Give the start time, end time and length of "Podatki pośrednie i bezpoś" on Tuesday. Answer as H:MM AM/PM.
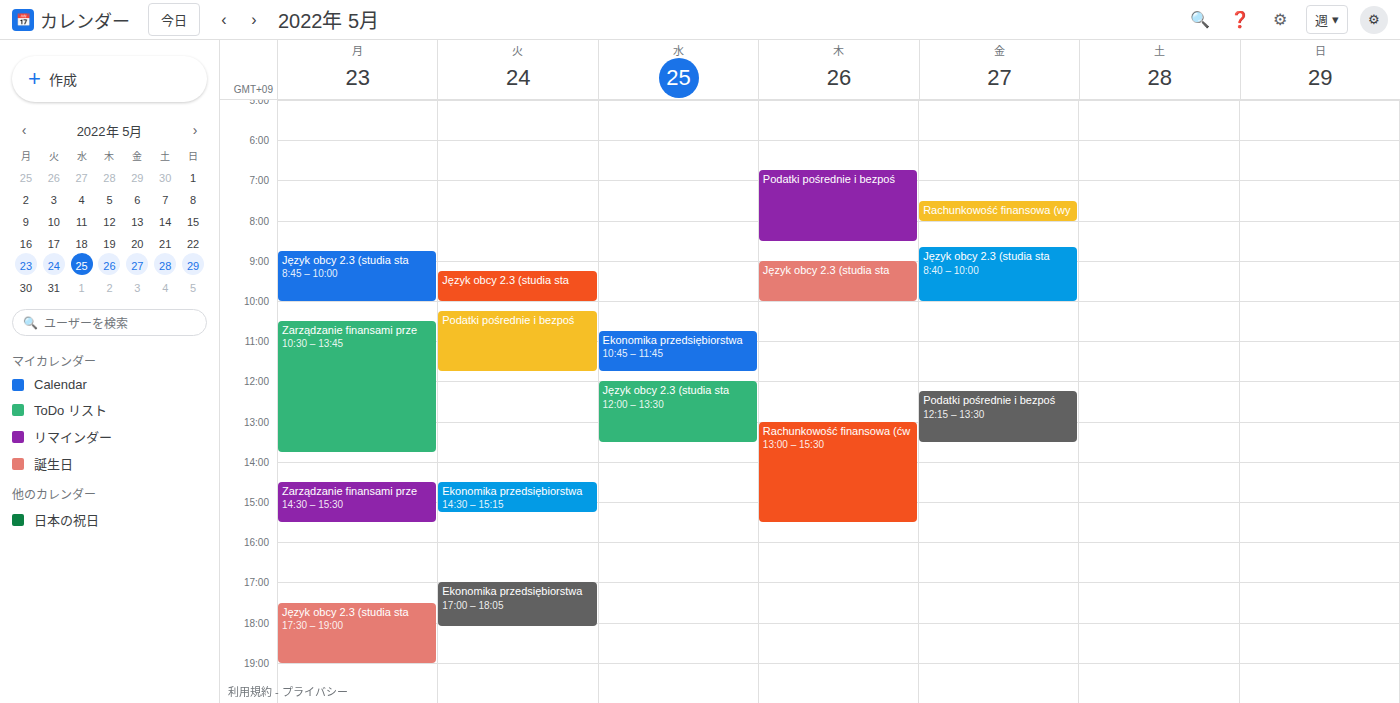
10:15 AM to 11:45 AM, 1 hour 30 minutes